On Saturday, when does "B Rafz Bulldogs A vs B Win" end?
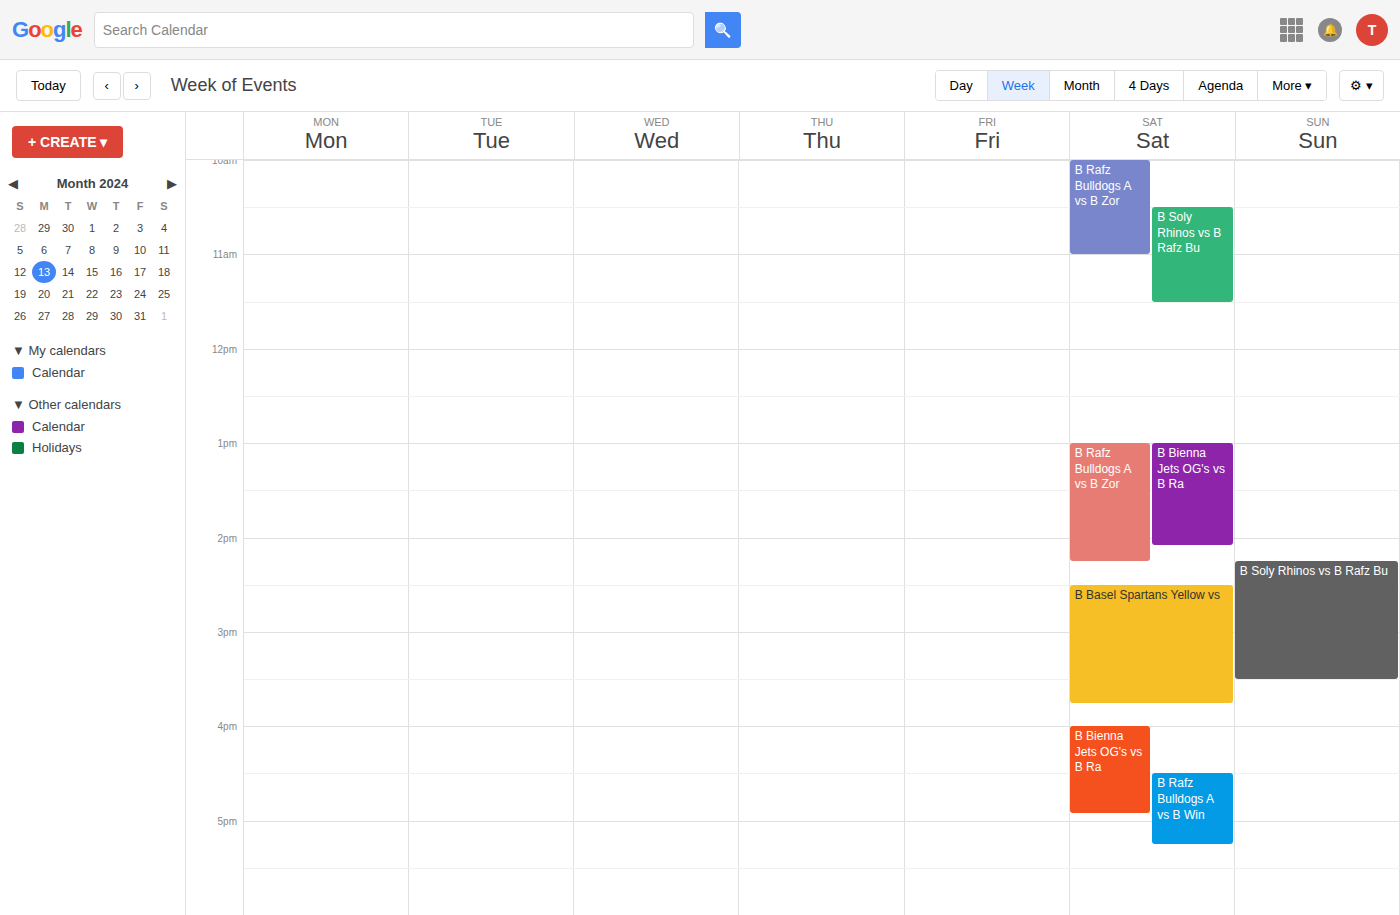
5:15 PM